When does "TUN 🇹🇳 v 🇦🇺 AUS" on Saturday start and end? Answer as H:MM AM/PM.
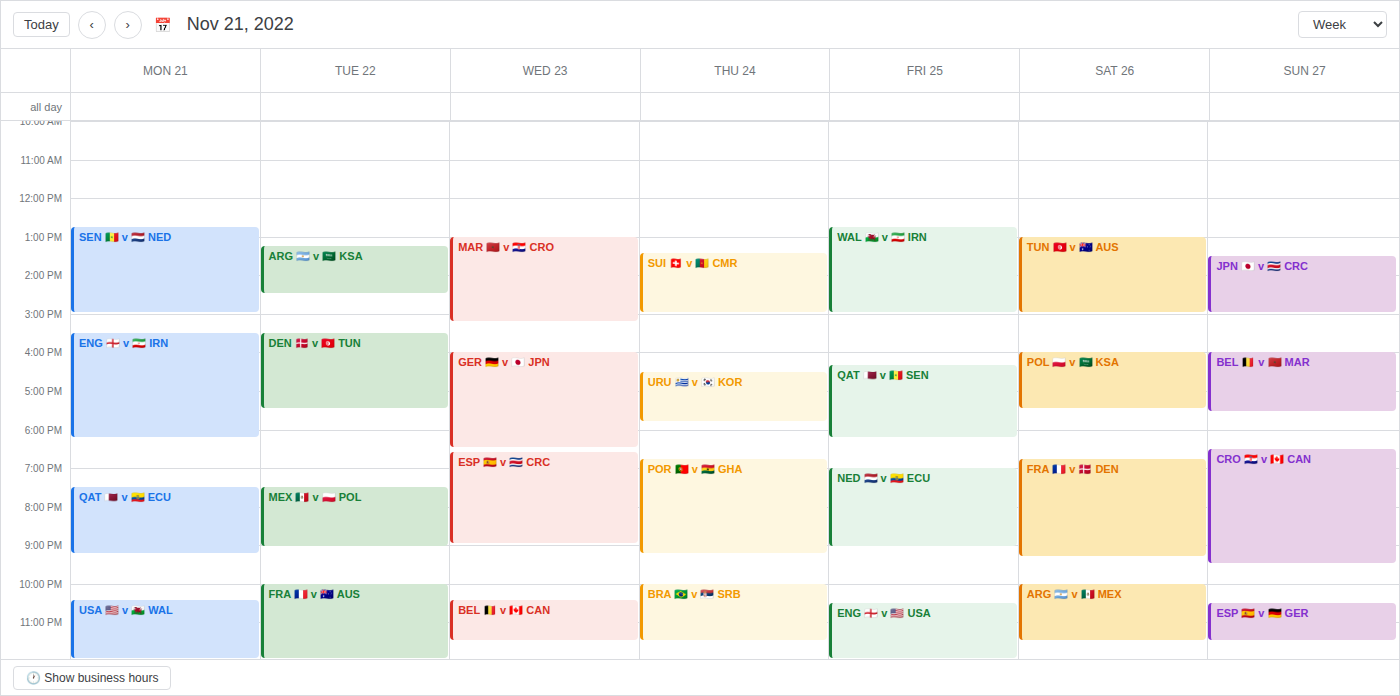
1:00 PM to 3:00 PM